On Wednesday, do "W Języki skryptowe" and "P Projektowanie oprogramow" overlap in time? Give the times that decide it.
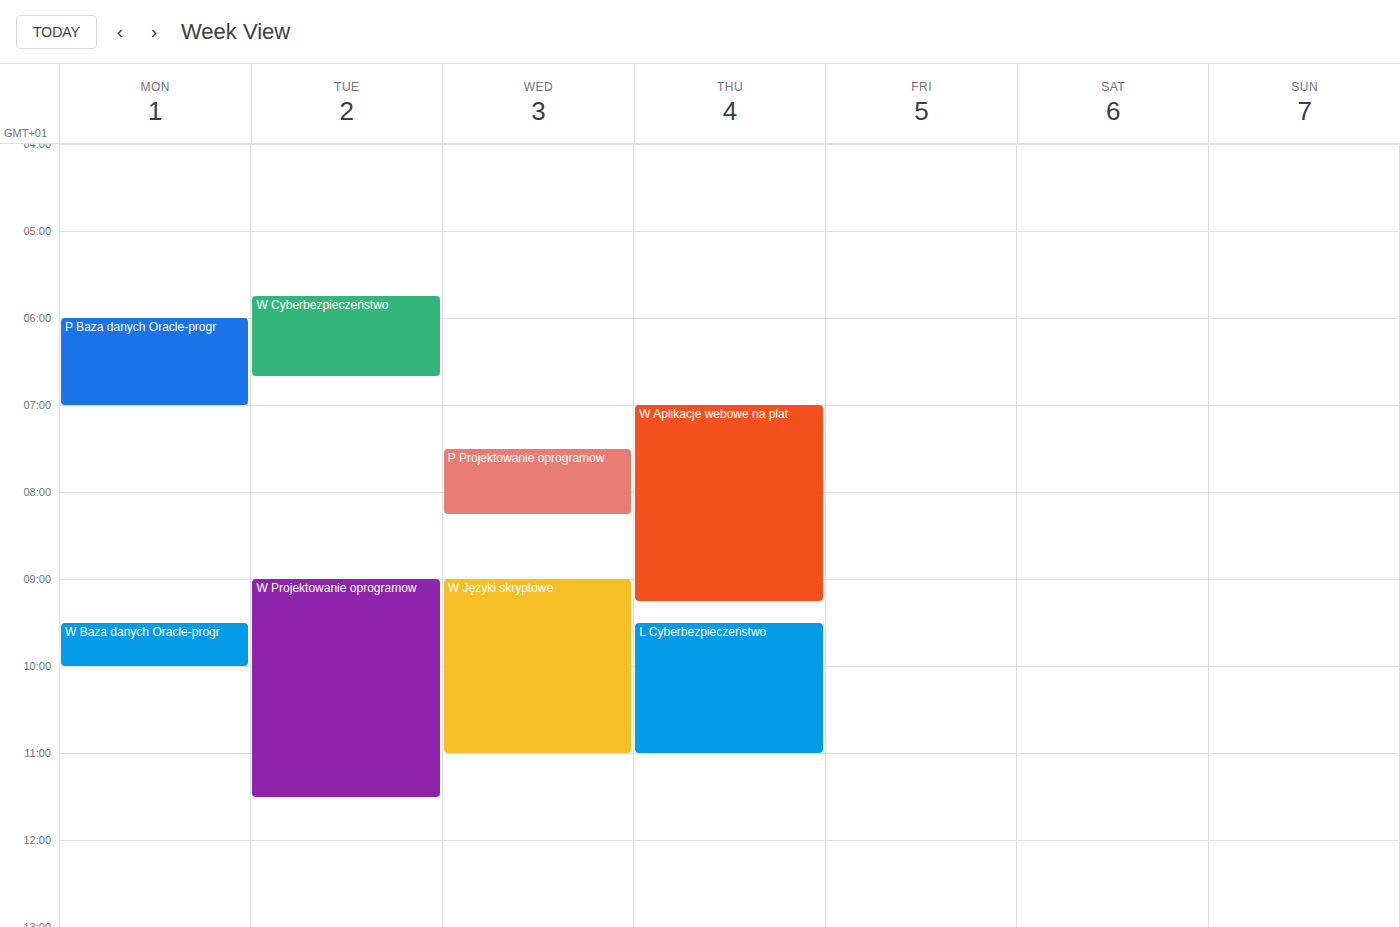
"P Projektowanie oprogramow" ends at 8:15 AM and "W Języki skryptowe" starts at 9:00 AM -- no overlap.